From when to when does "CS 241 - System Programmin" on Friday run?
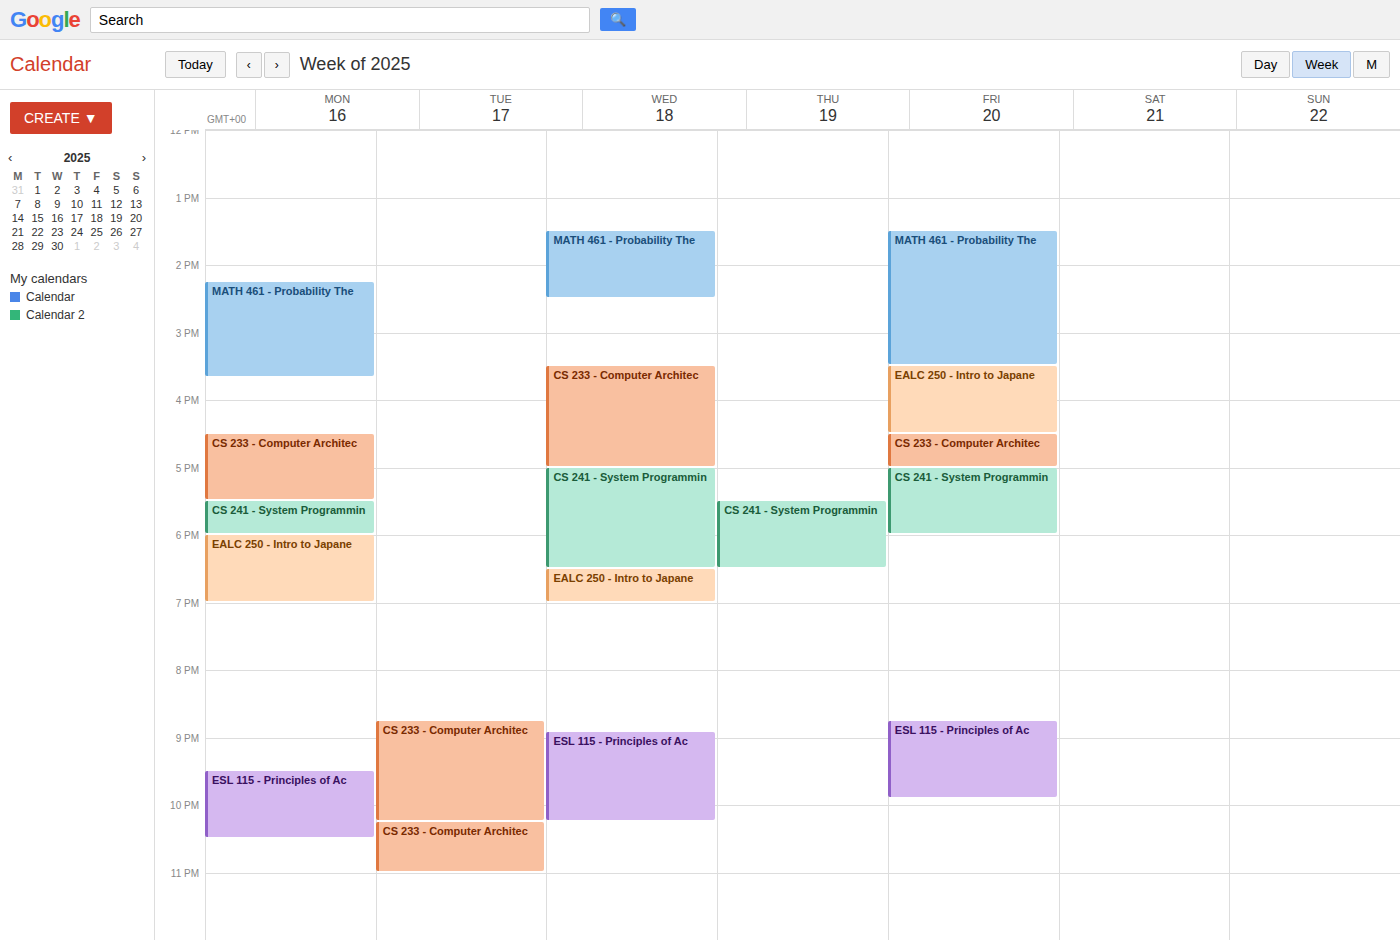
5:00 PM to 6:00 PM